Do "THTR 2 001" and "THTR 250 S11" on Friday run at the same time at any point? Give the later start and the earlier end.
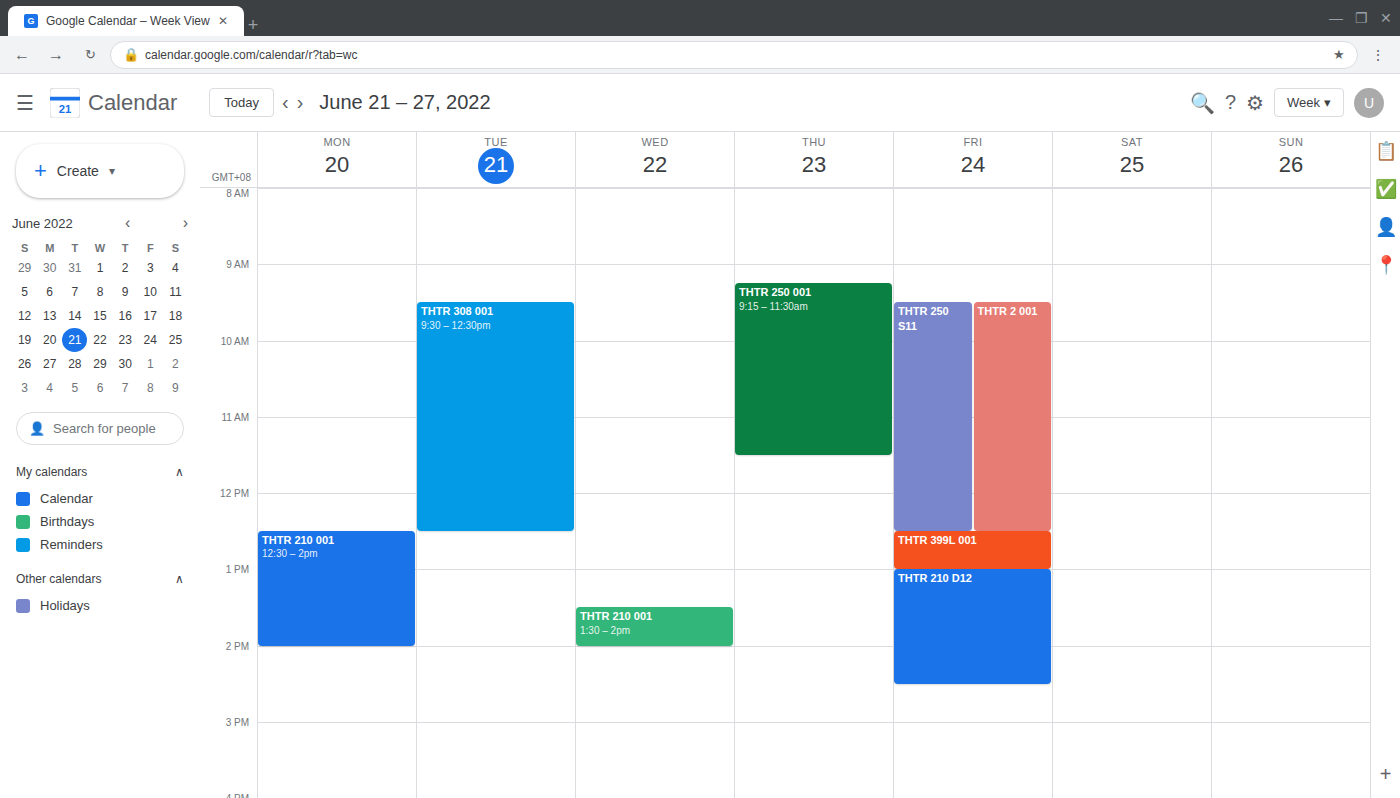
"THTR 250 S11" runs 9:30 AM to 12:30 PM, inside "THTR 2 001" -- they overlap.